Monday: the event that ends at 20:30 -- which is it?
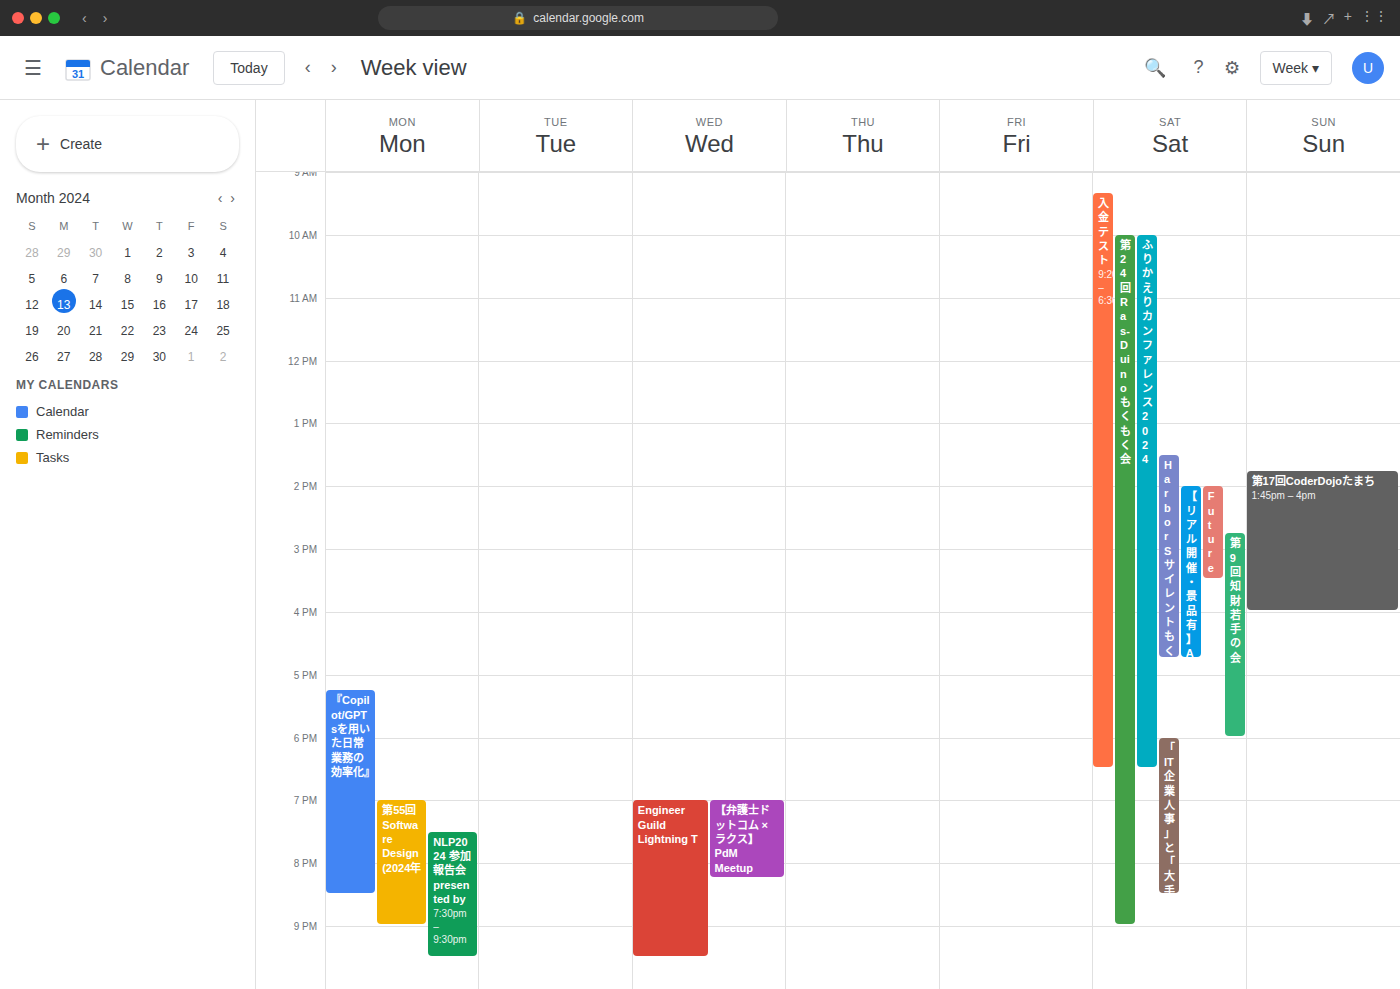
"『Copilot/GPTsを用いた日常業務の効率化』"